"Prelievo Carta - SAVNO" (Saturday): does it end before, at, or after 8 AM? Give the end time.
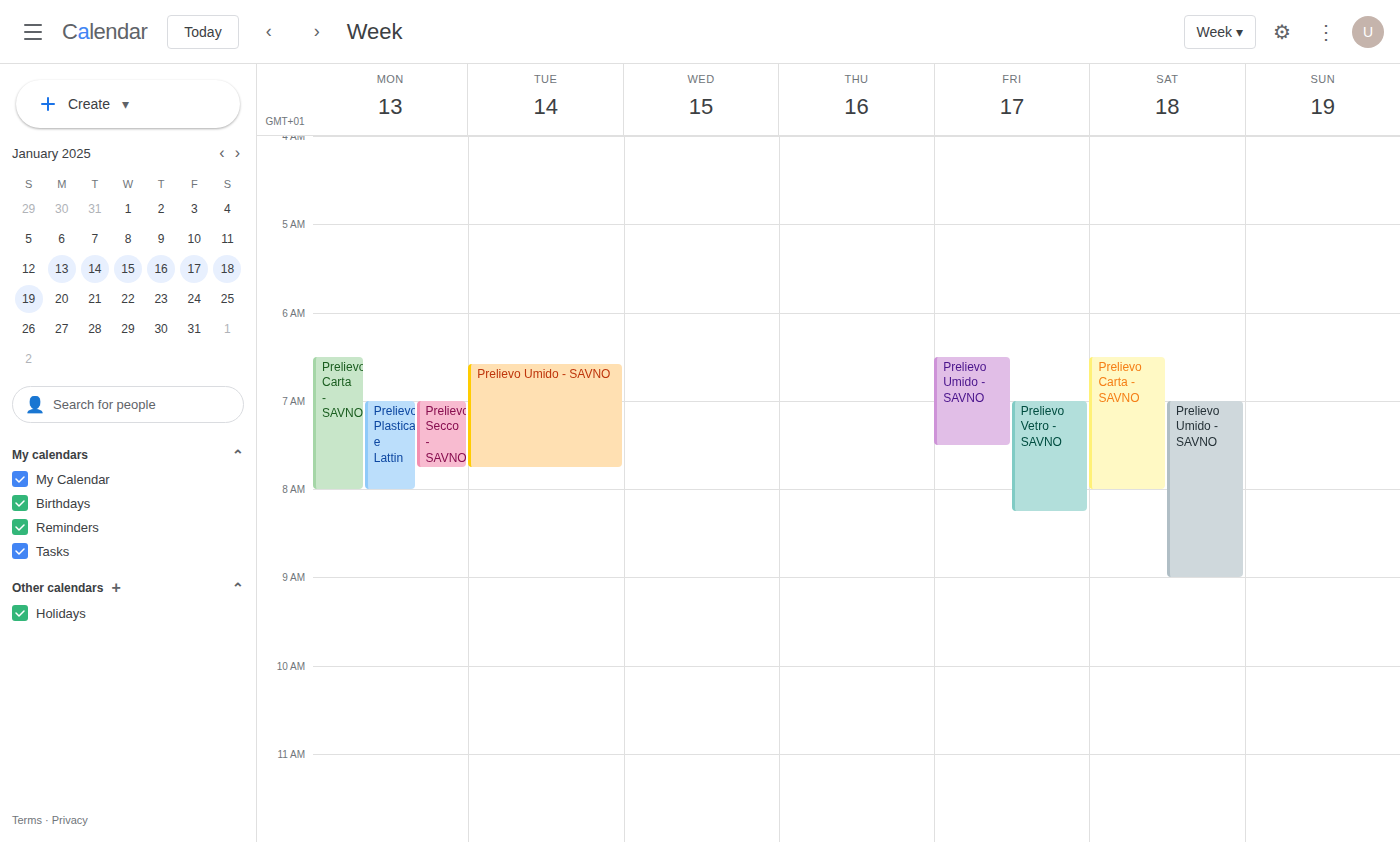
8:00 AM -- exactly at 8 AM, on the 8 AM line.